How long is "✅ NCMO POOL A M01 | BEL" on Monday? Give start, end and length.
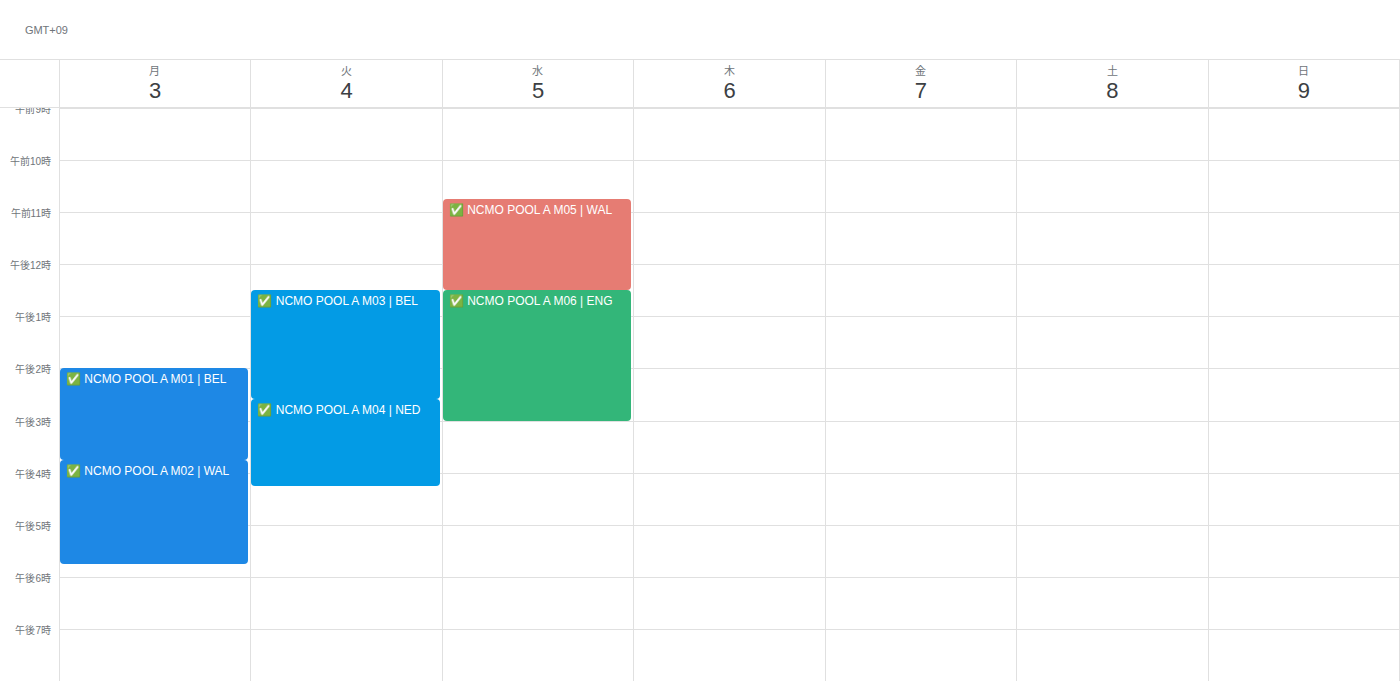
2:00 PM to 3:45 PM, 1 hour 45 minutes